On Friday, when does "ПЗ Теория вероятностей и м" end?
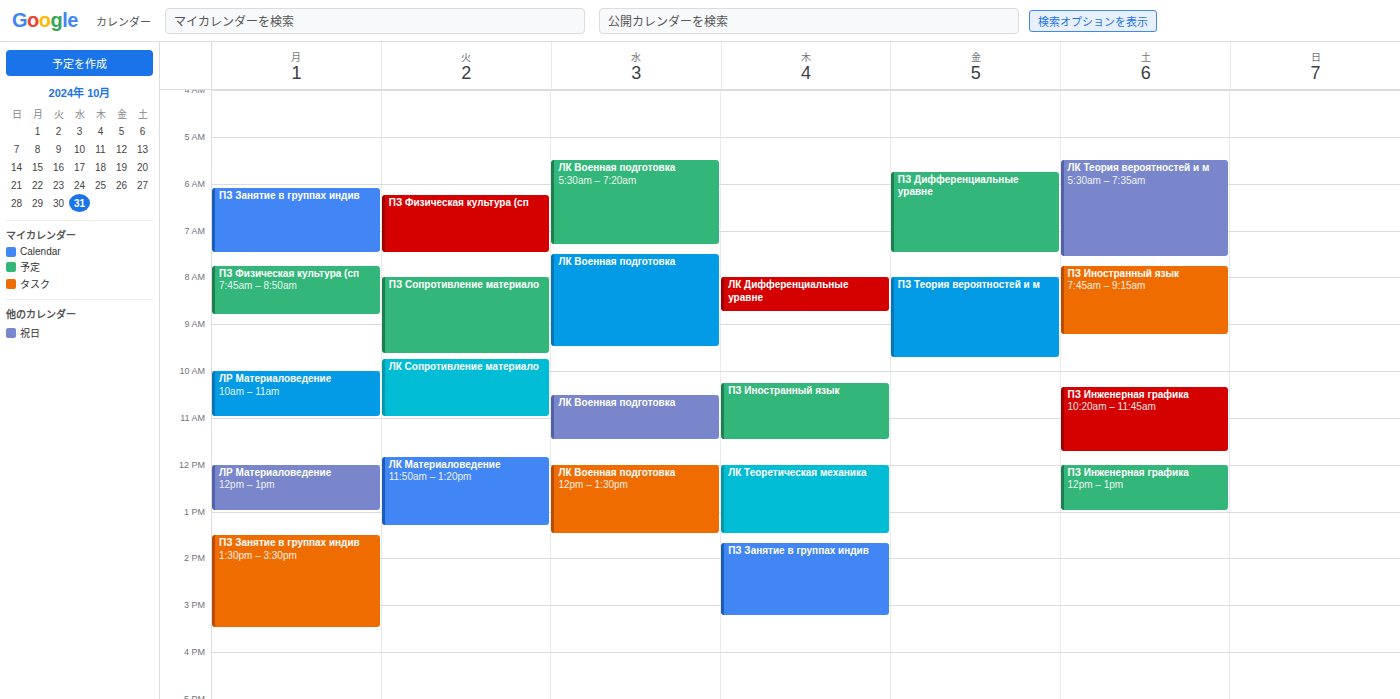
09:45